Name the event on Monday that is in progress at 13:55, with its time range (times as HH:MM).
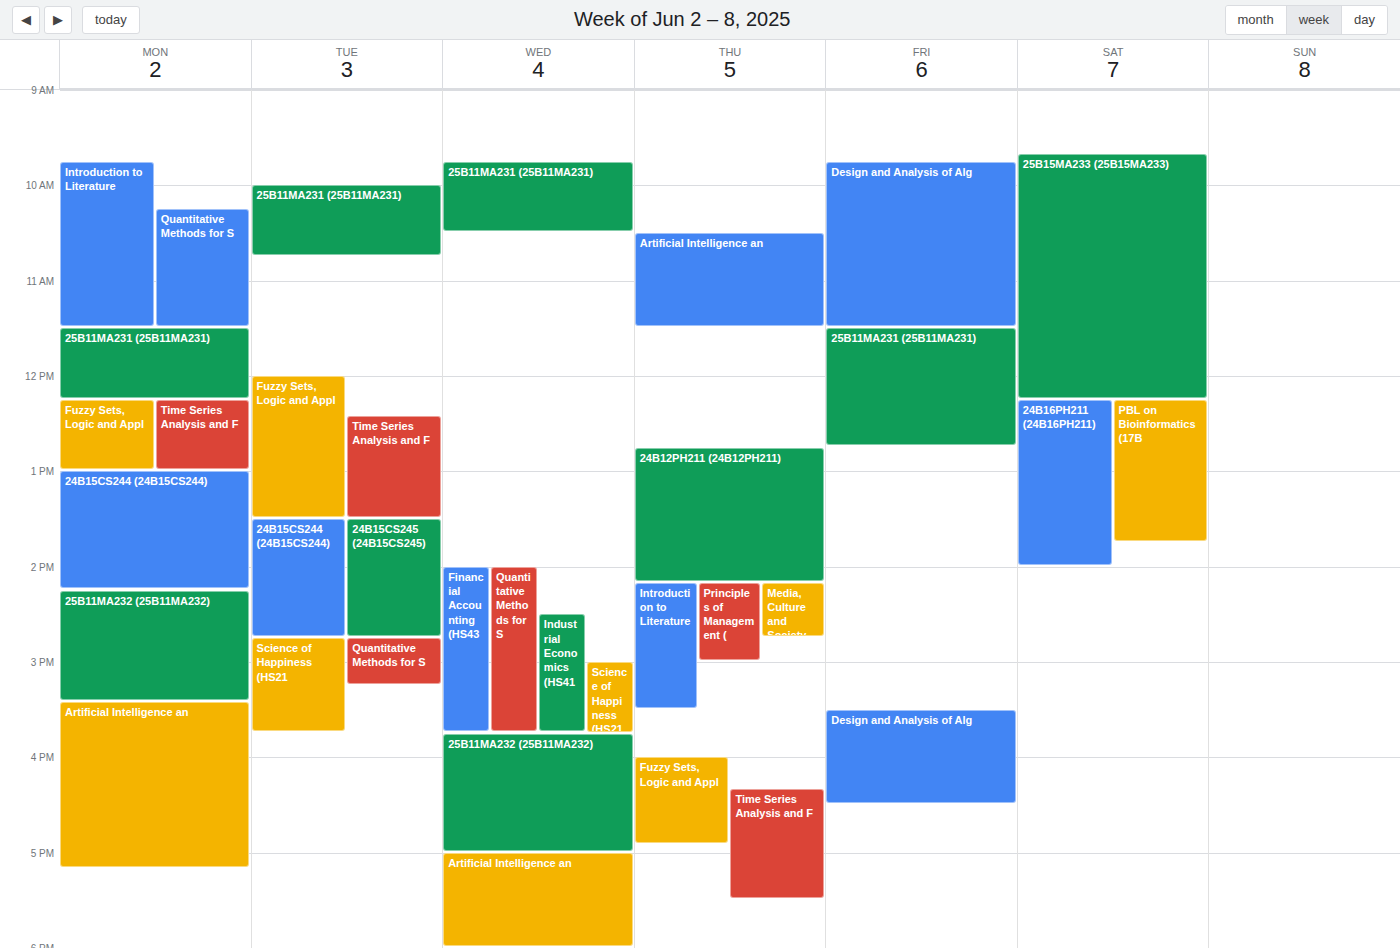
"24B15CS244 (24B15CS244)", 13:00 to 14:15